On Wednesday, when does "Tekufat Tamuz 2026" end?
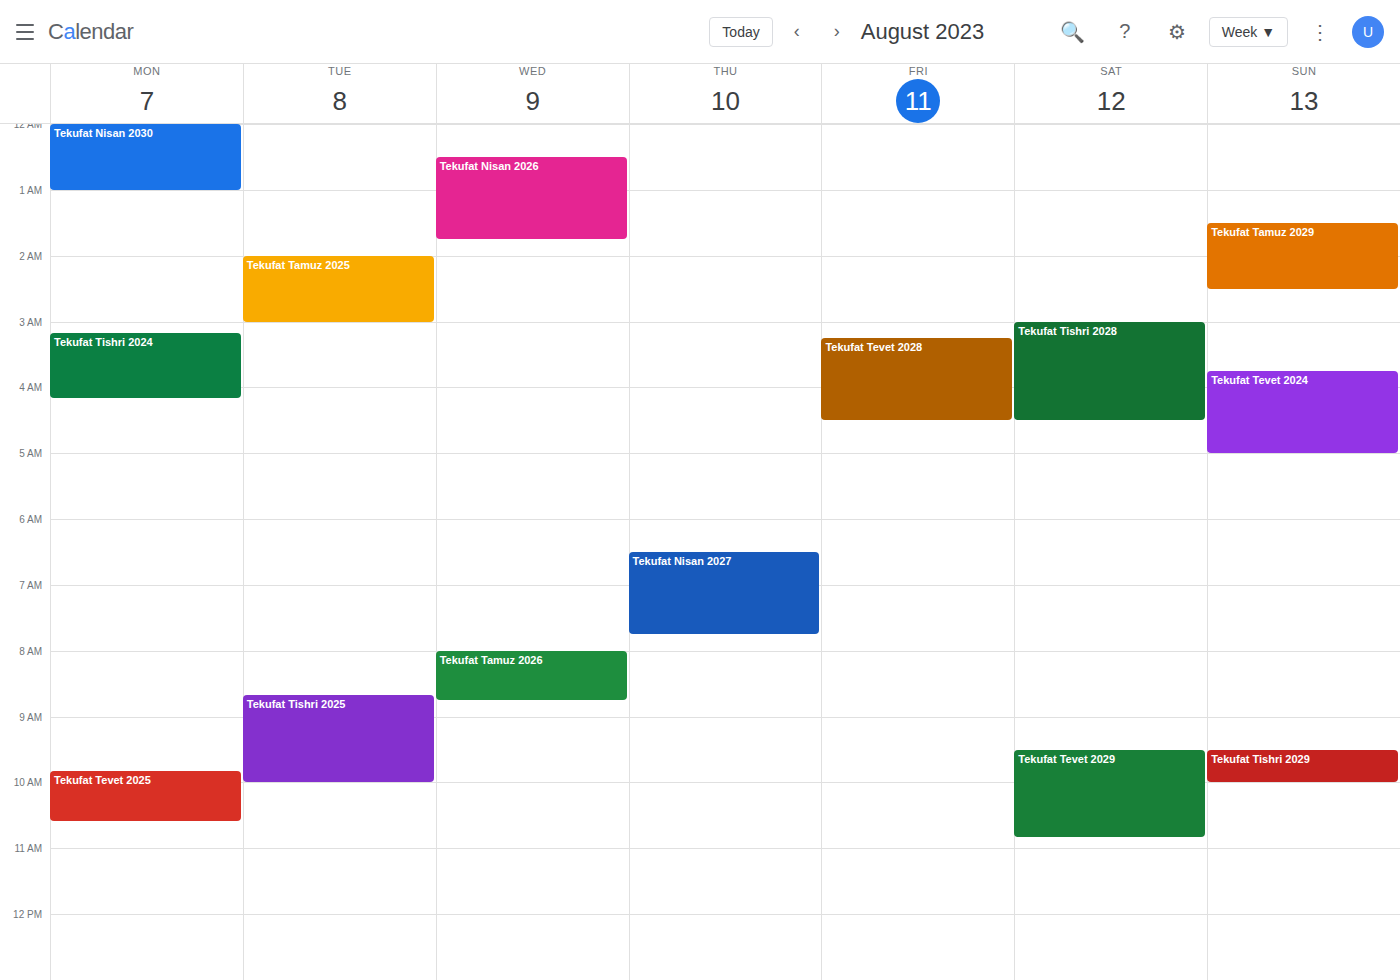
8:45 AM